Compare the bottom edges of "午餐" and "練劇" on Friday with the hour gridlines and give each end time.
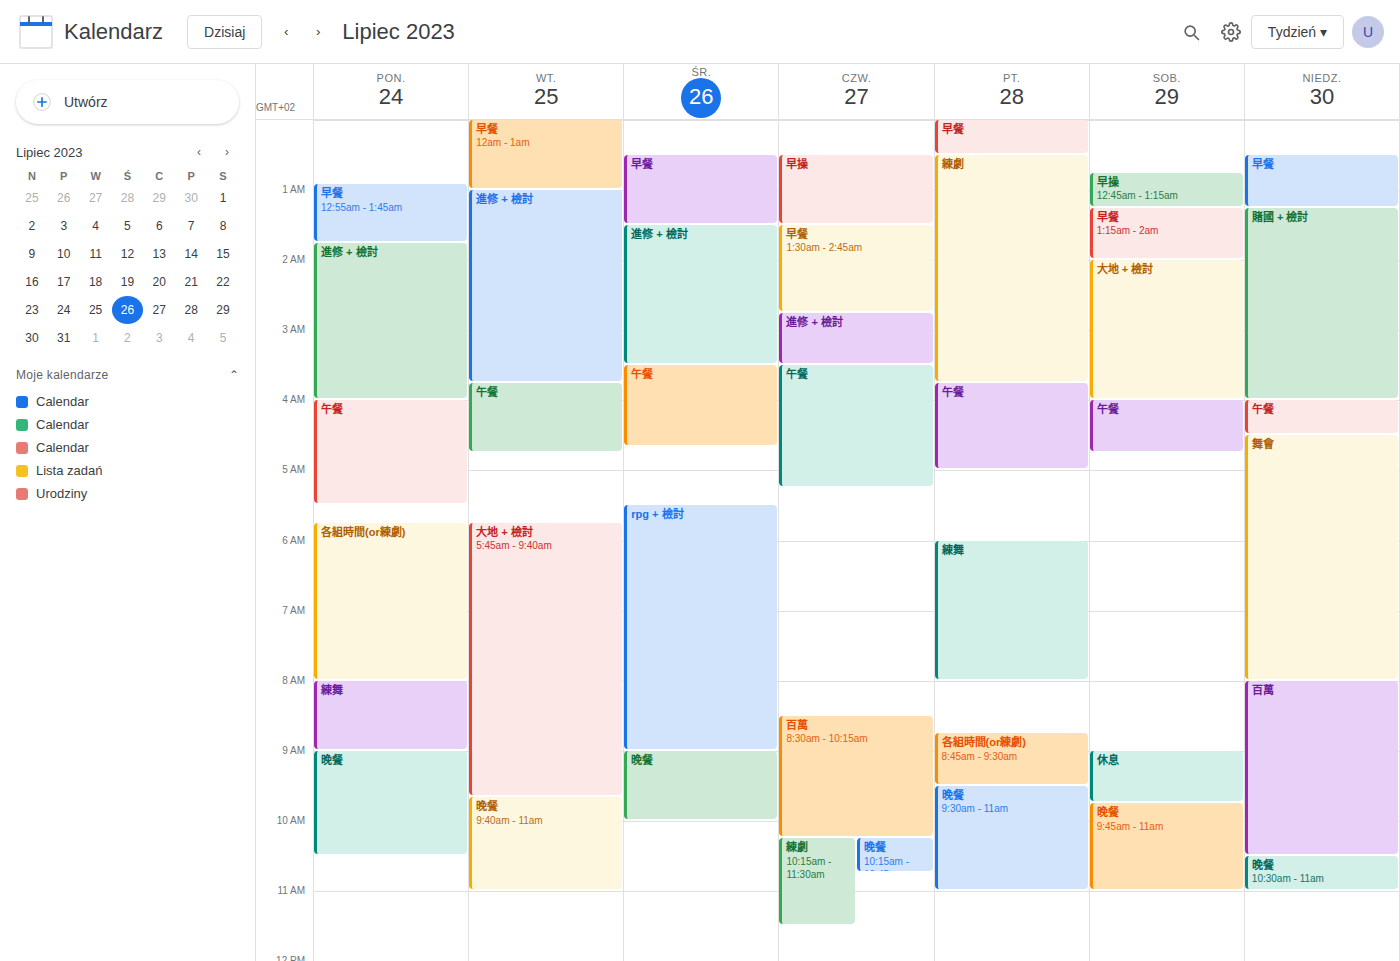
"午餐": 5:00 AM, exactly on the 5 AM line. "練劇": 3:45 AM, neither: three quarters of the way from the 3 AM line to the 4 AM line.